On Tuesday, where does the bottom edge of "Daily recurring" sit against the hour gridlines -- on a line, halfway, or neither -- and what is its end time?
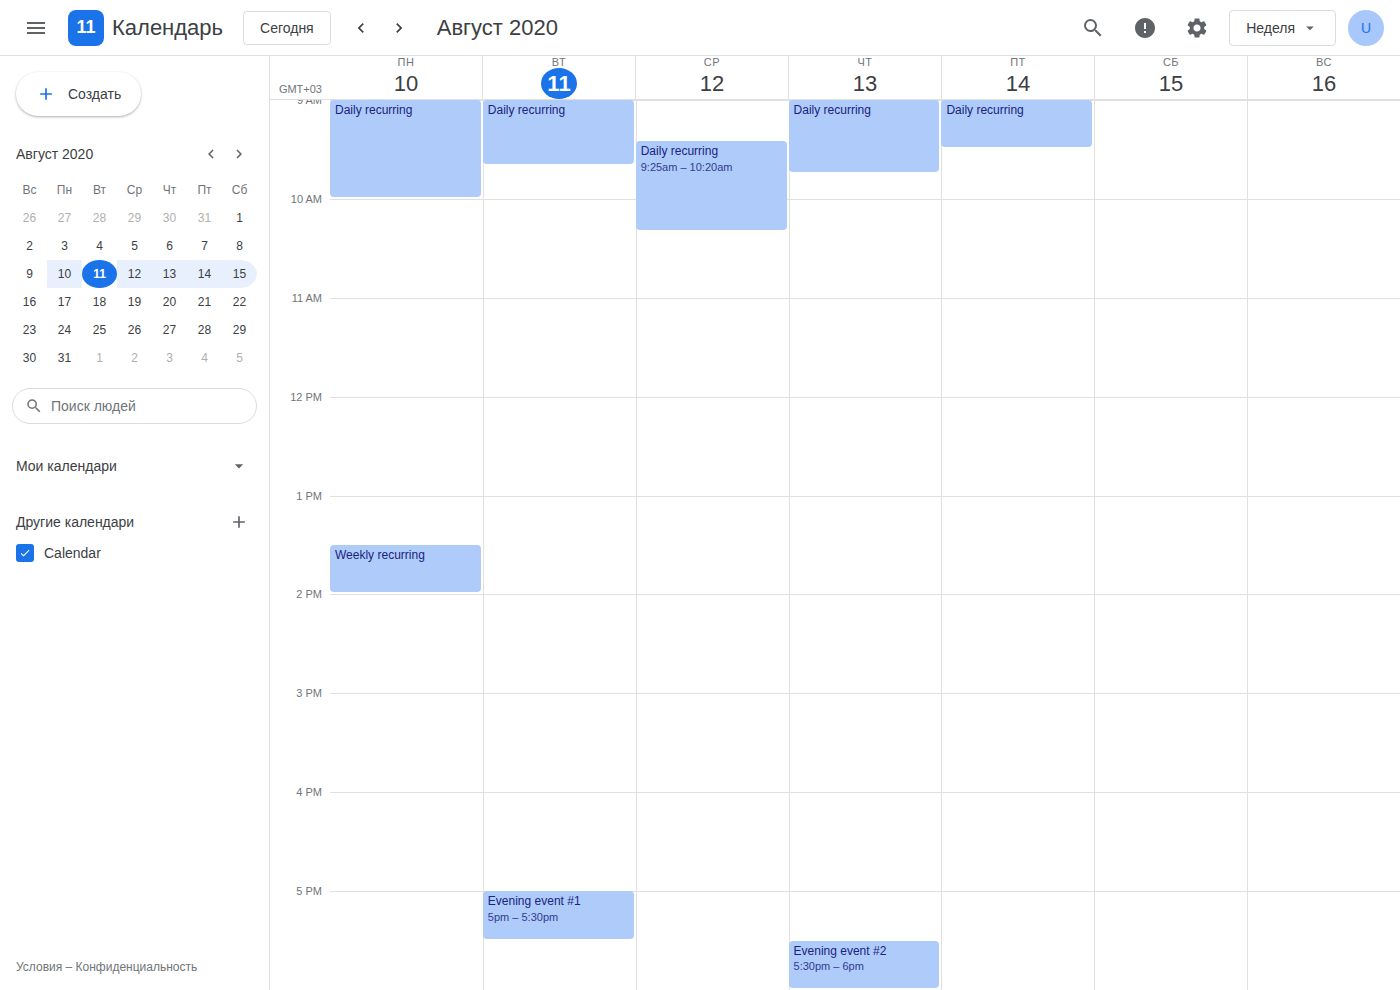
9:40 AM -- neither: 40 minutes below the 9 AM line and 20 minutes above the 10 AM line.